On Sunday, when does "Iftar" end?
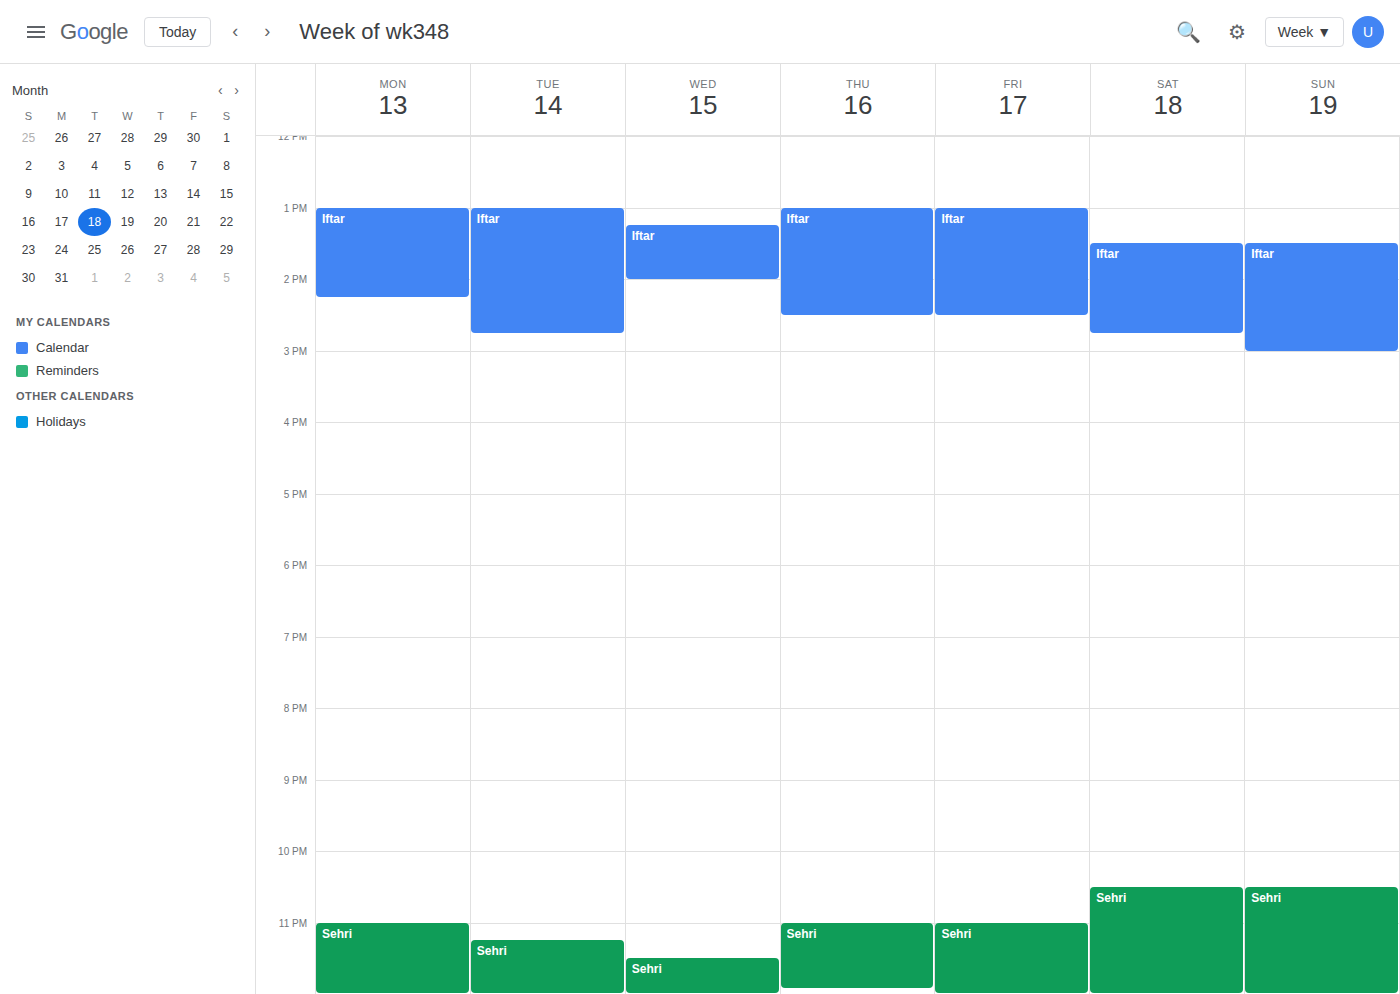
3:00 PM